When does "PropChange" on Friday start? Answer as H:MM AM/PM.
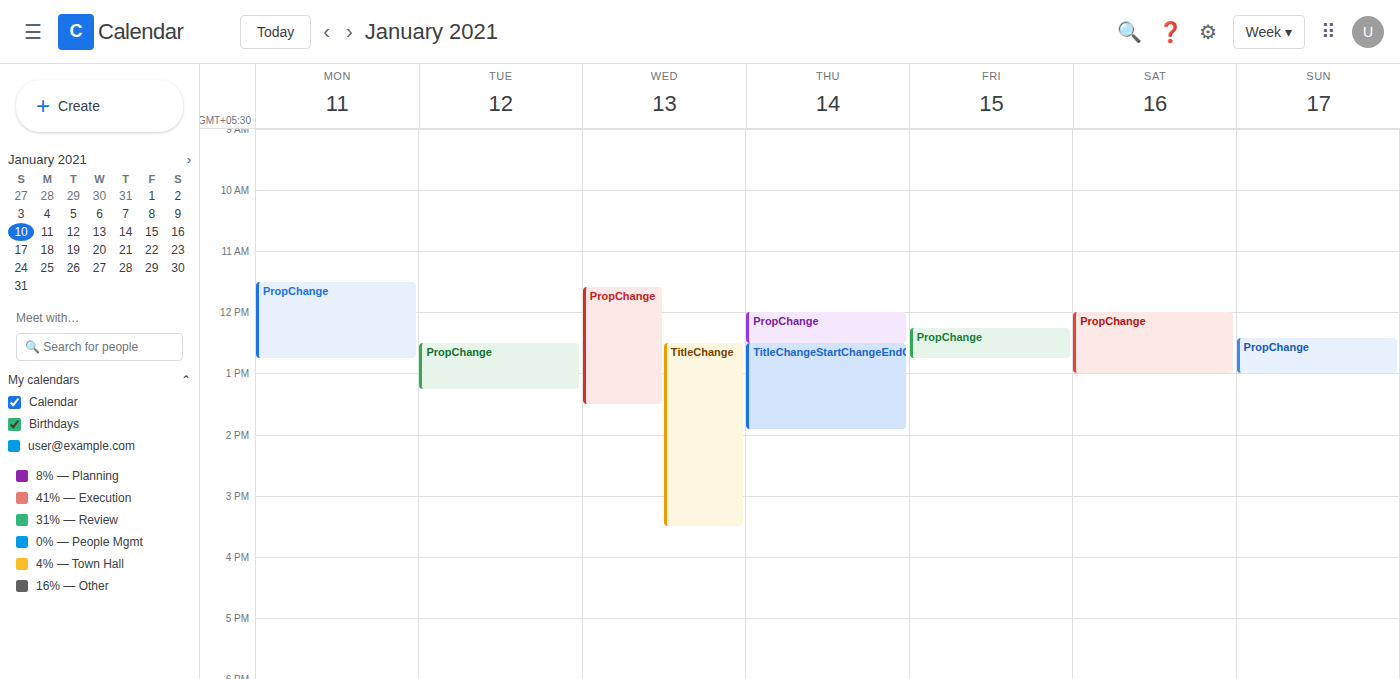
12:15 PM